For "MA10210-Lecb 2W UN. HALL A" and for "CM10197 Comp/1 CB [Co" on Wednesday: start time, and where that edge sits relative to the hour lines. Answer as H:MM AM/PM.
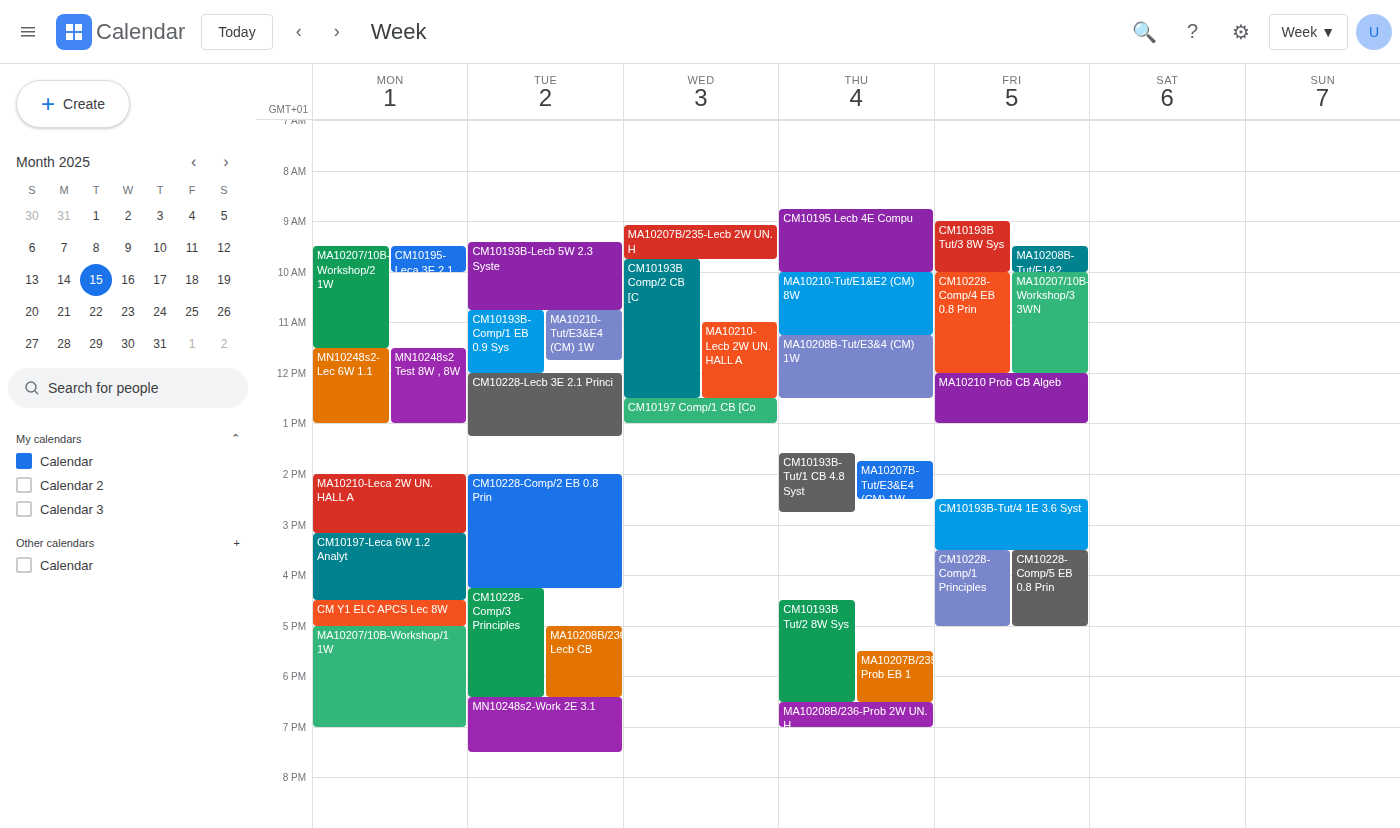
"MA10210-Lecb 2W UN. HALL A": 11:00 AM, exactly on the 11 AM line. "CM10197 Comp/1 CB [Co": 12:30 PM, halfway between the 12 PM and 1 PM lines.